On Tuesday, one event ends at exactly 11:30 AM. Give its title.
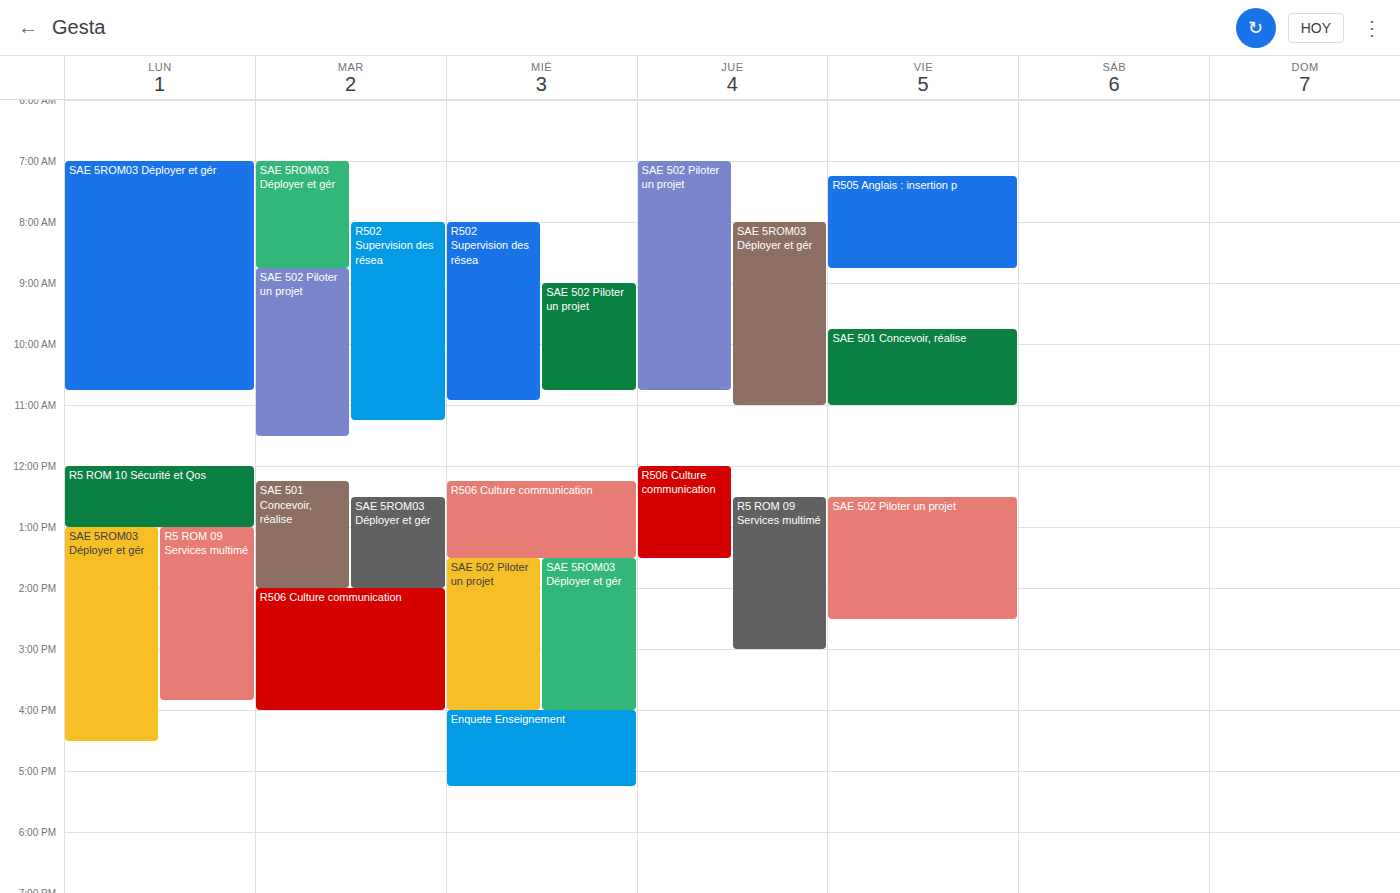
"SAE 502 Piloter un projet"